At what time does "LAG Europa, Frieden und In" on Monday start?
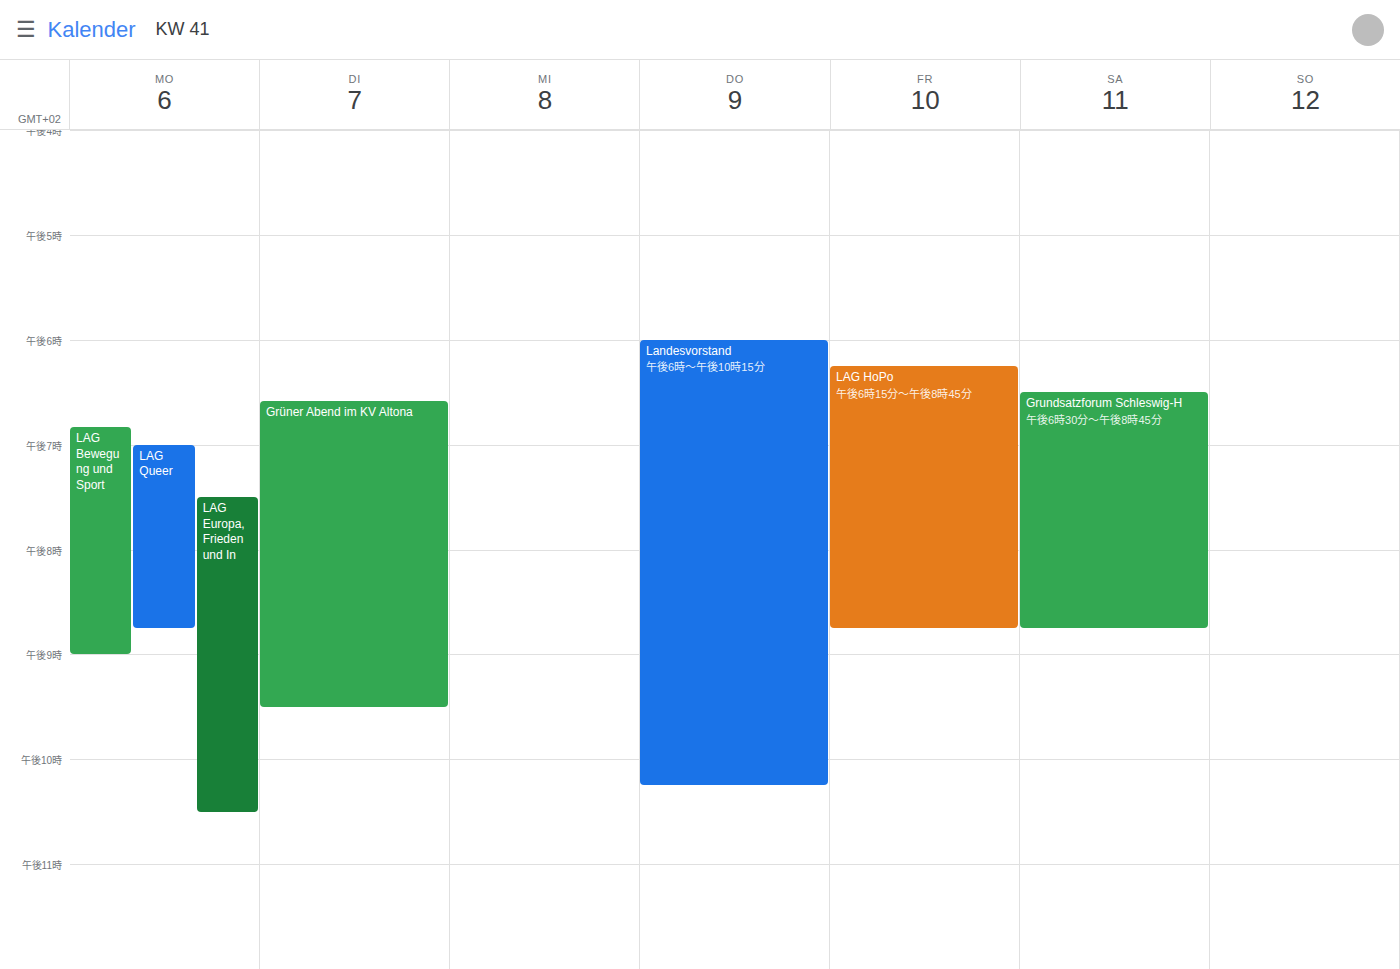
7:30 PM